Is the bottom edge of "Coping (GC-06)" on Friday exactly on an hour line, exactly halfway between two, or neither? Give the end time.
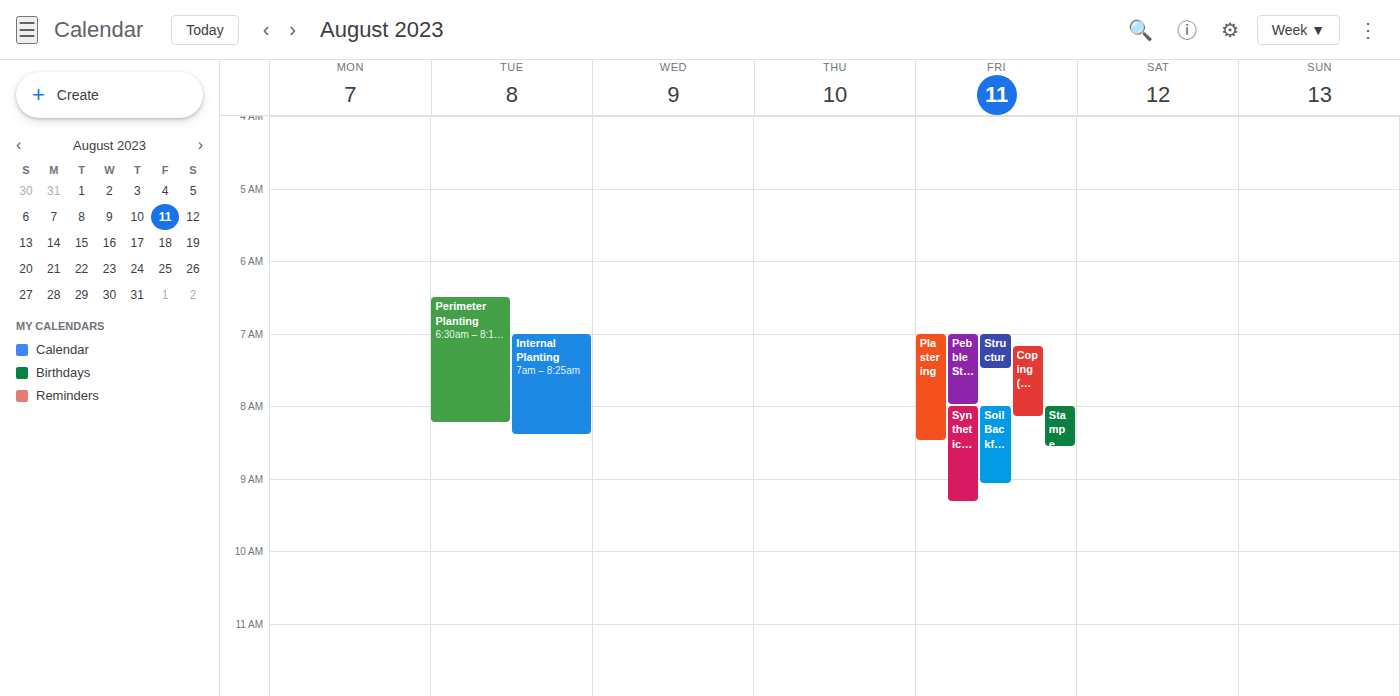
8:10 AM -- neither: 10 minutes below the 8 AM line and 50 minutes above the 9 AM line.